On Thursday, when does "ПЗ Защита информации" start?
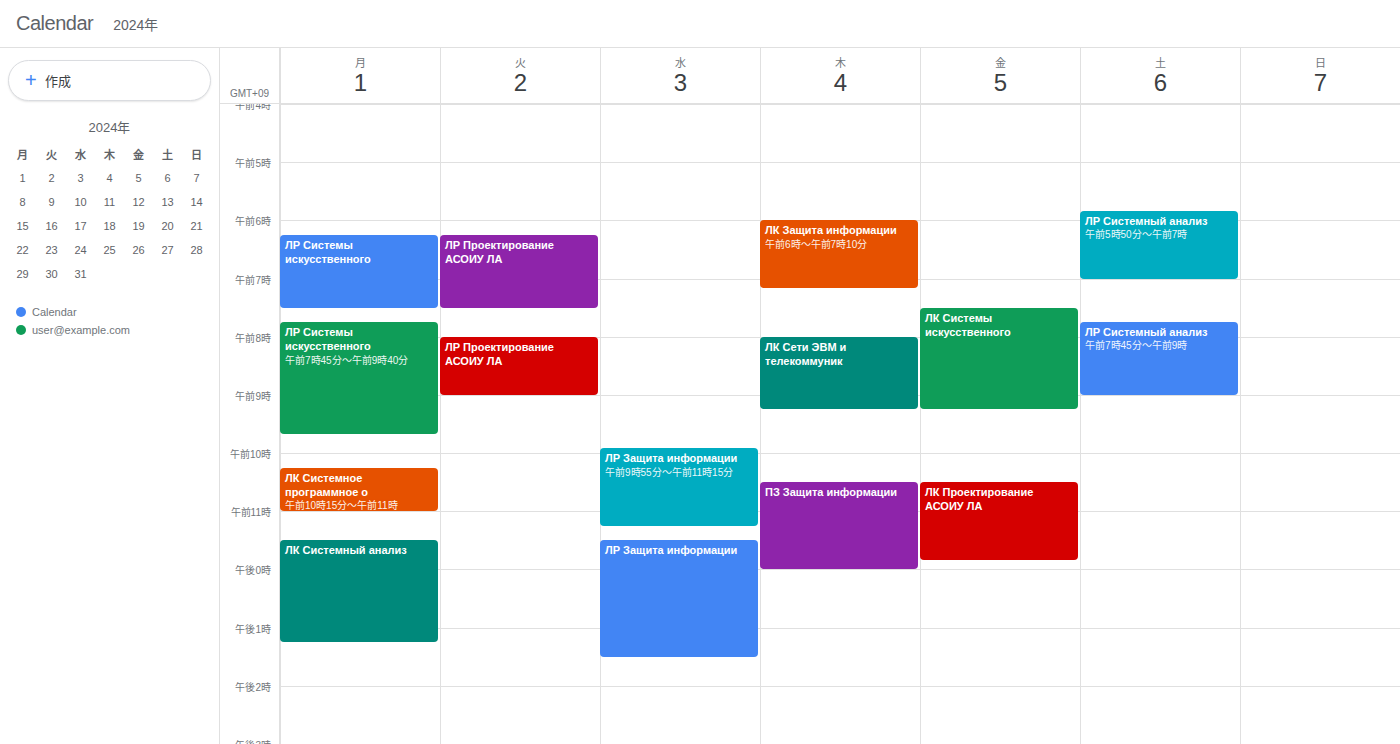
10:30